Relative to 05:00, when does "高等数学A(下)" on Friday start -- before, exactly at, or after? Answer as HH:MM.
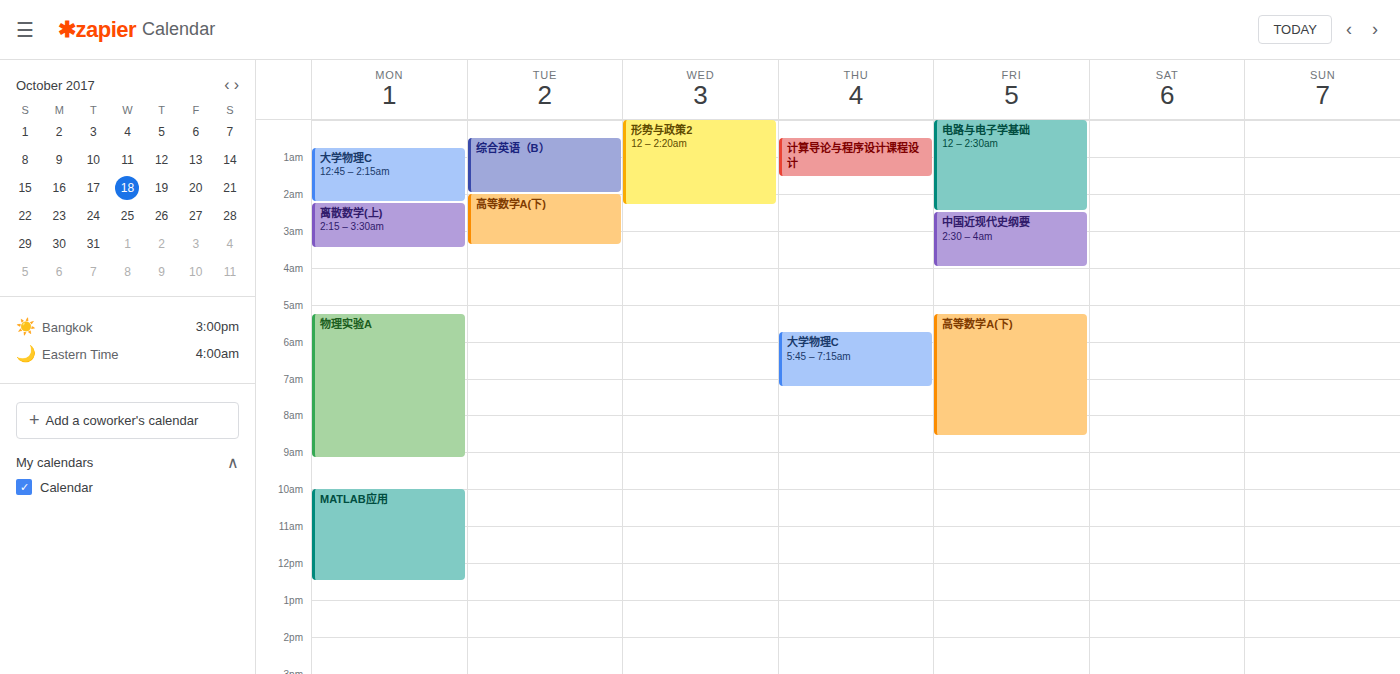
05:15 -- after 05:00, 15 minutes below the 05:00 line.